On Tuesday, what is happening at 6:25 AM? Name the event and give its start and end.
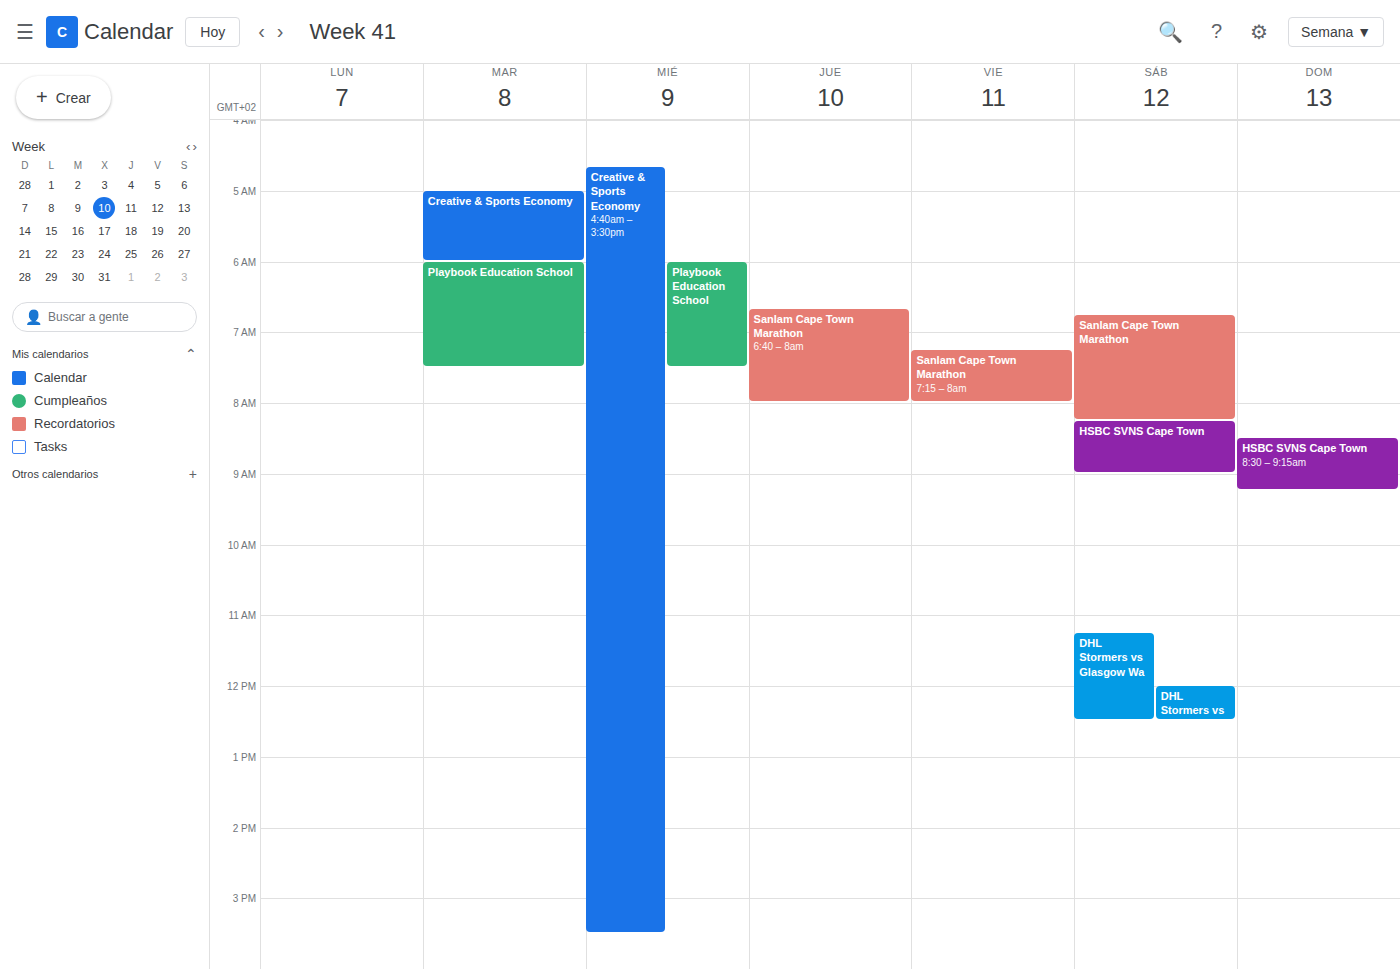
"Playbook Education School", 6:00 AM to 7:30 AM